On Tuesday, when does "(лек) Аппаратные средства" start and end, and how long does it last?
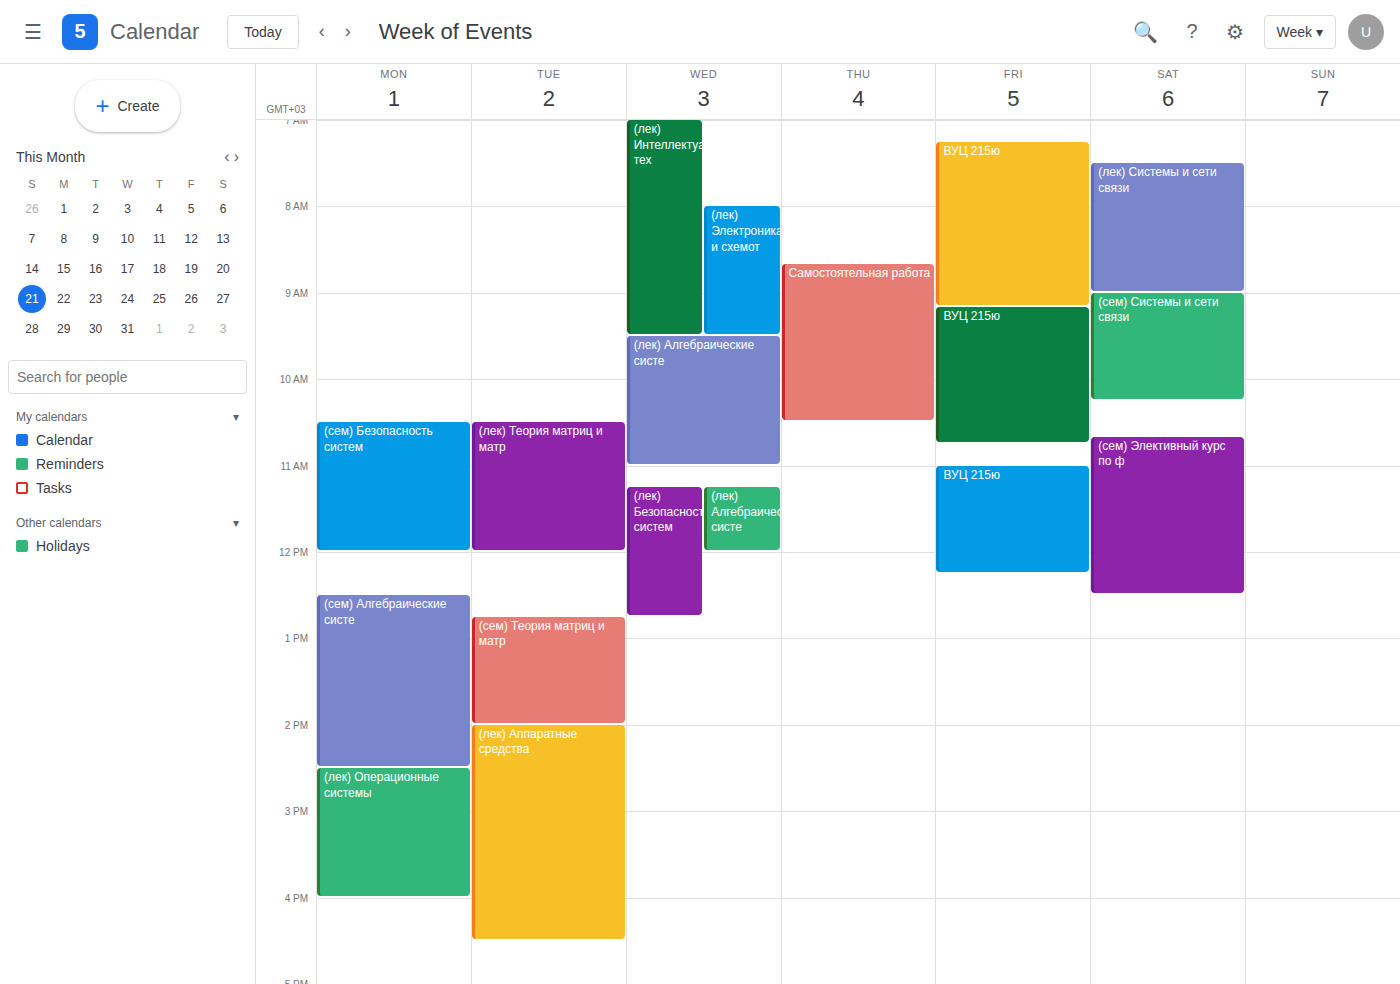
2:00 PM to 4:30 PM, 2 hours 30 minutes